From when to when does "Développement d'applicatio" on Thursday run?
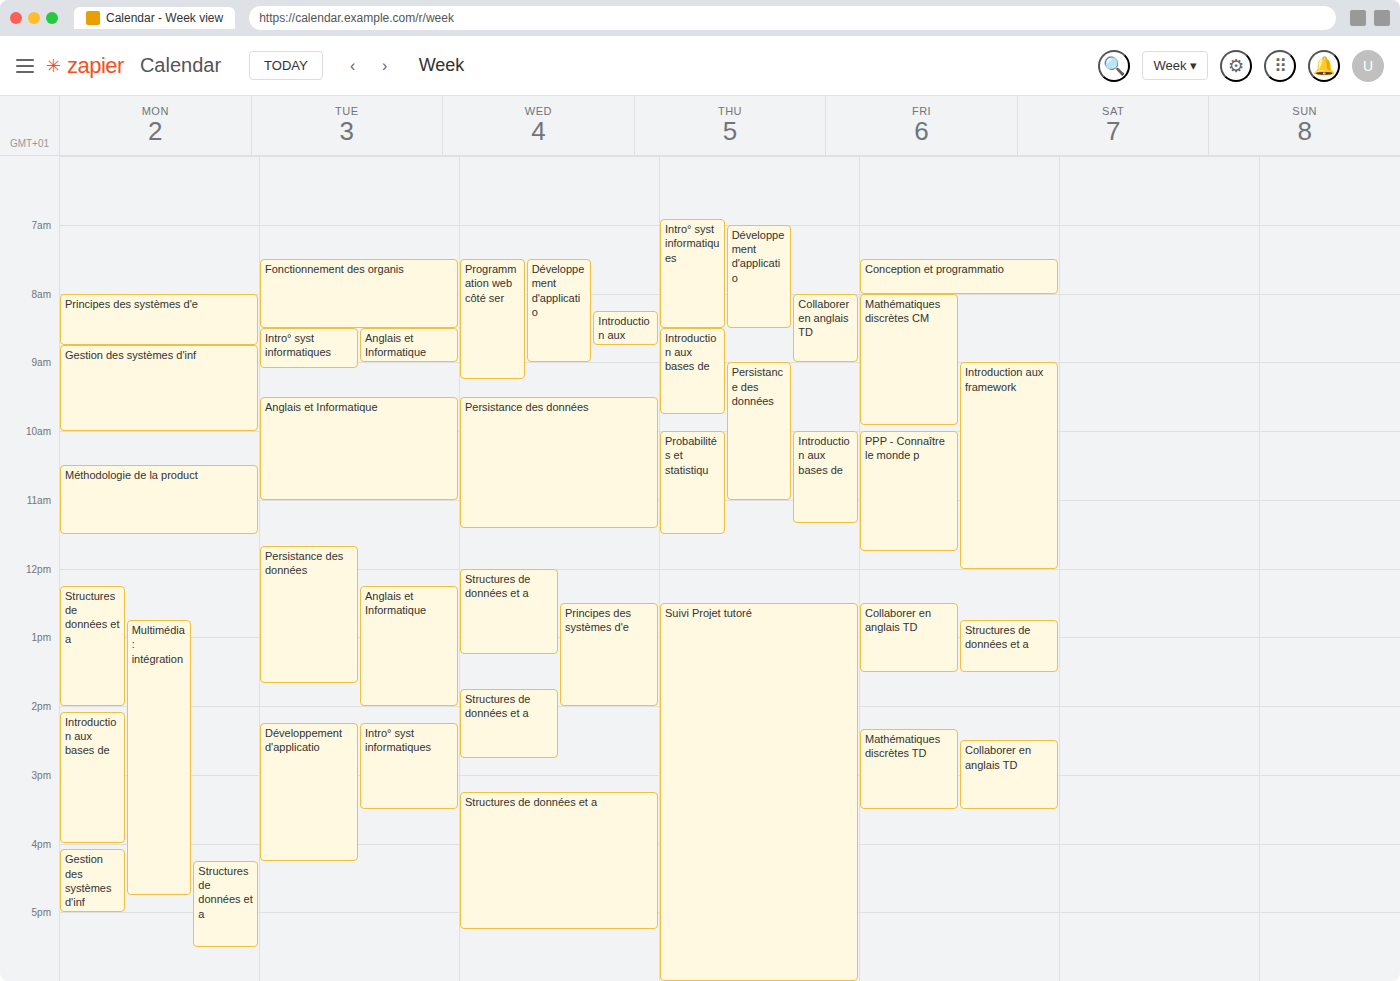
7:00 AM to 8:30 AM